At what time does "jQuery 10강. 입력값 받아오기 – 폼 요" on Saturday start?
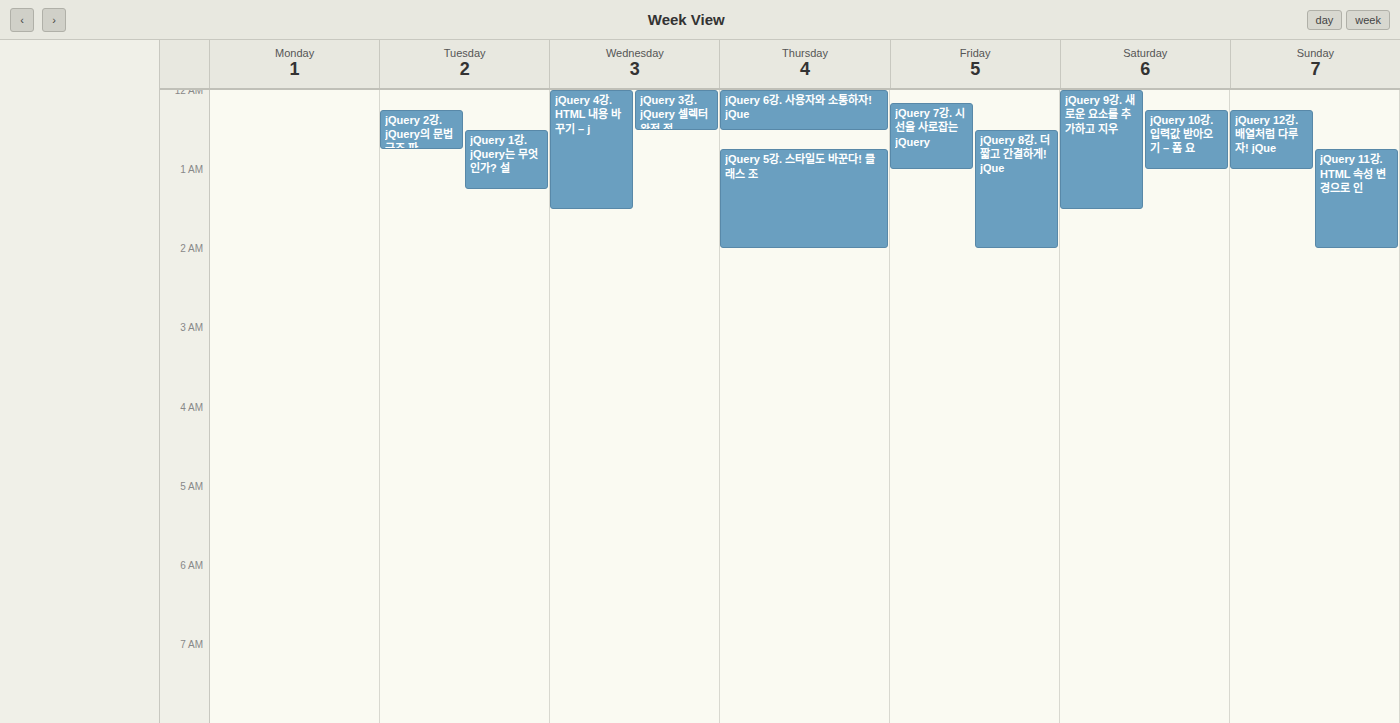
12:15 AM